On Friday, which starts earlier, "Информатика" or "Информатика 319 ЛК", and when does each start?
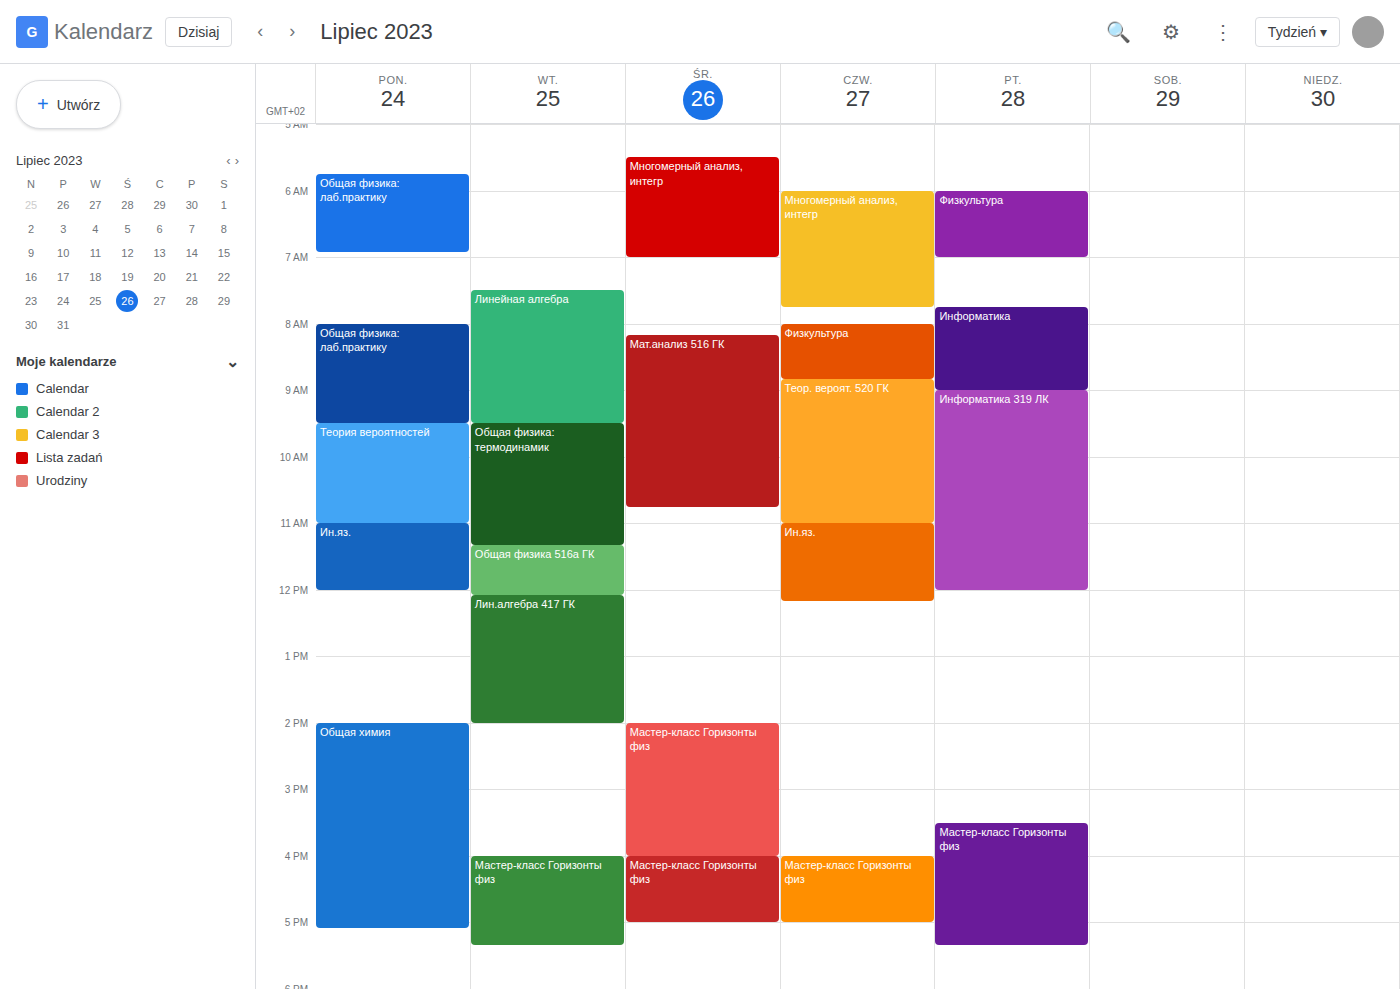
"Информатика" 7:45 AM; "Информатика 319 ЛК" 9:00 AM.